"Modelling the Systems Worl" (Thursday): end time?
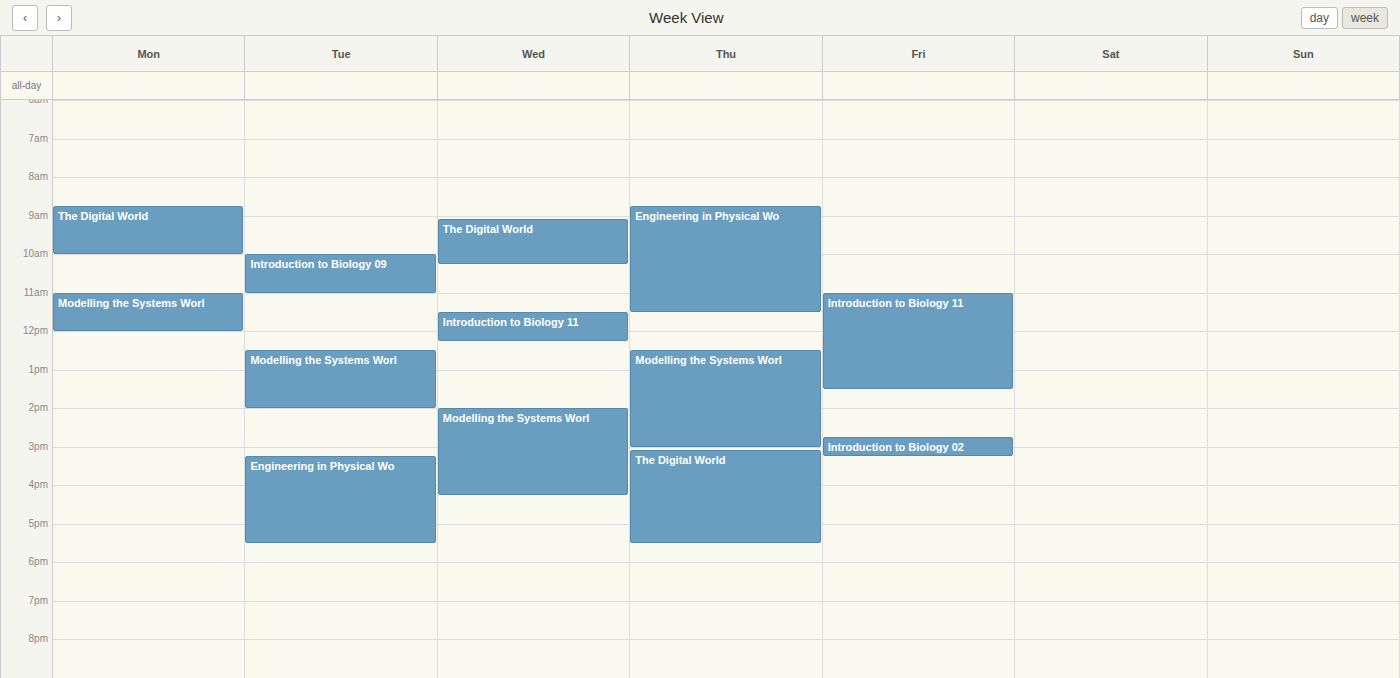
3:00 PM